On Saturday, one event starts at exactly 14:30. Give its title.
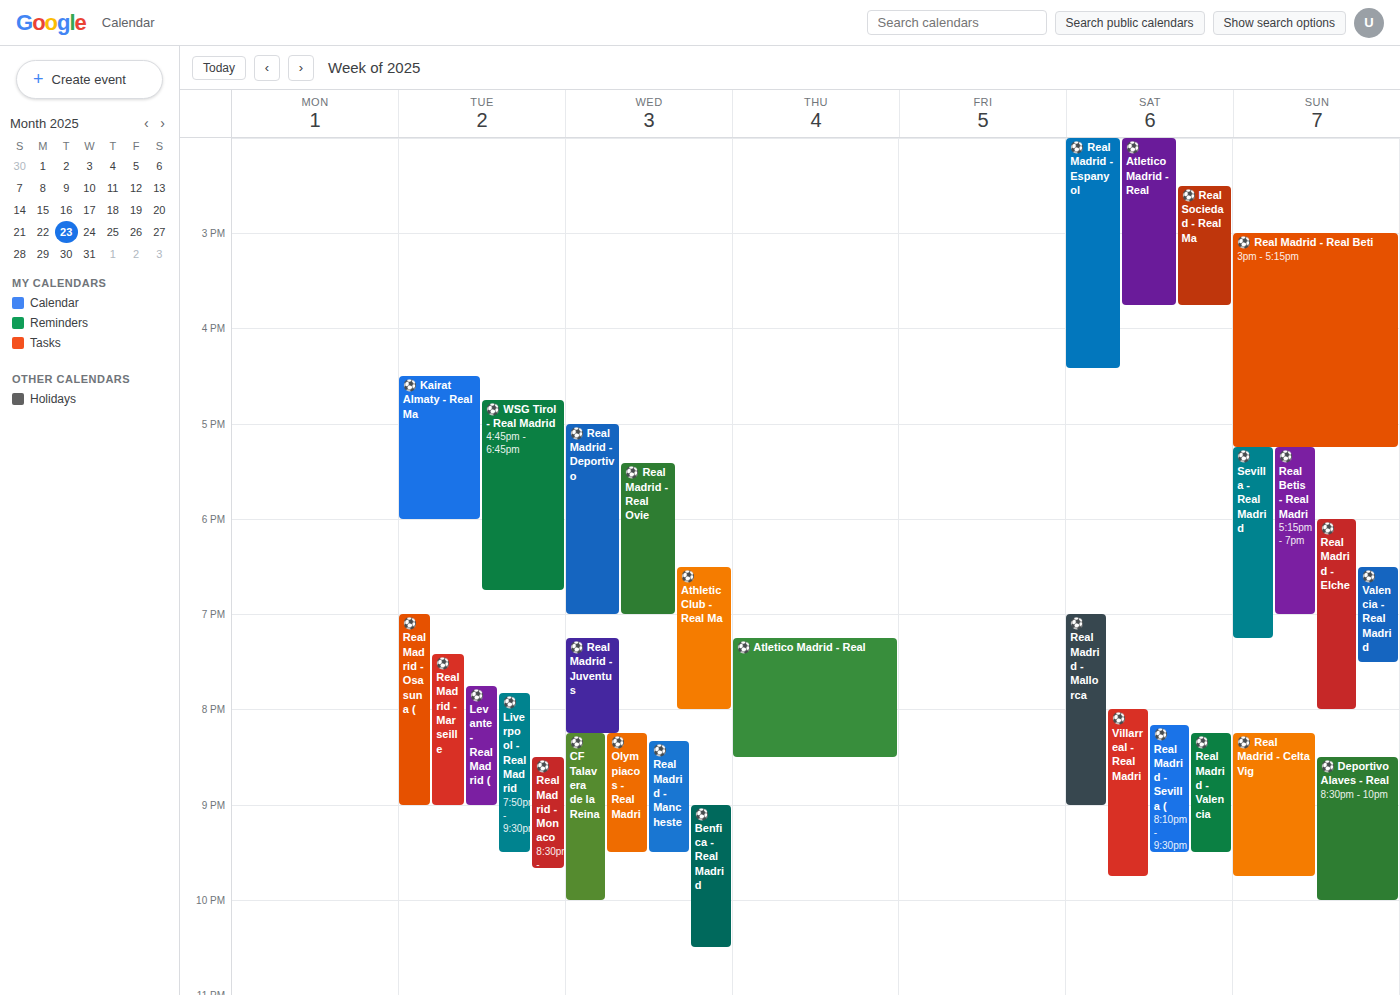
"⚽️ Real Sociedad - Real Ma"